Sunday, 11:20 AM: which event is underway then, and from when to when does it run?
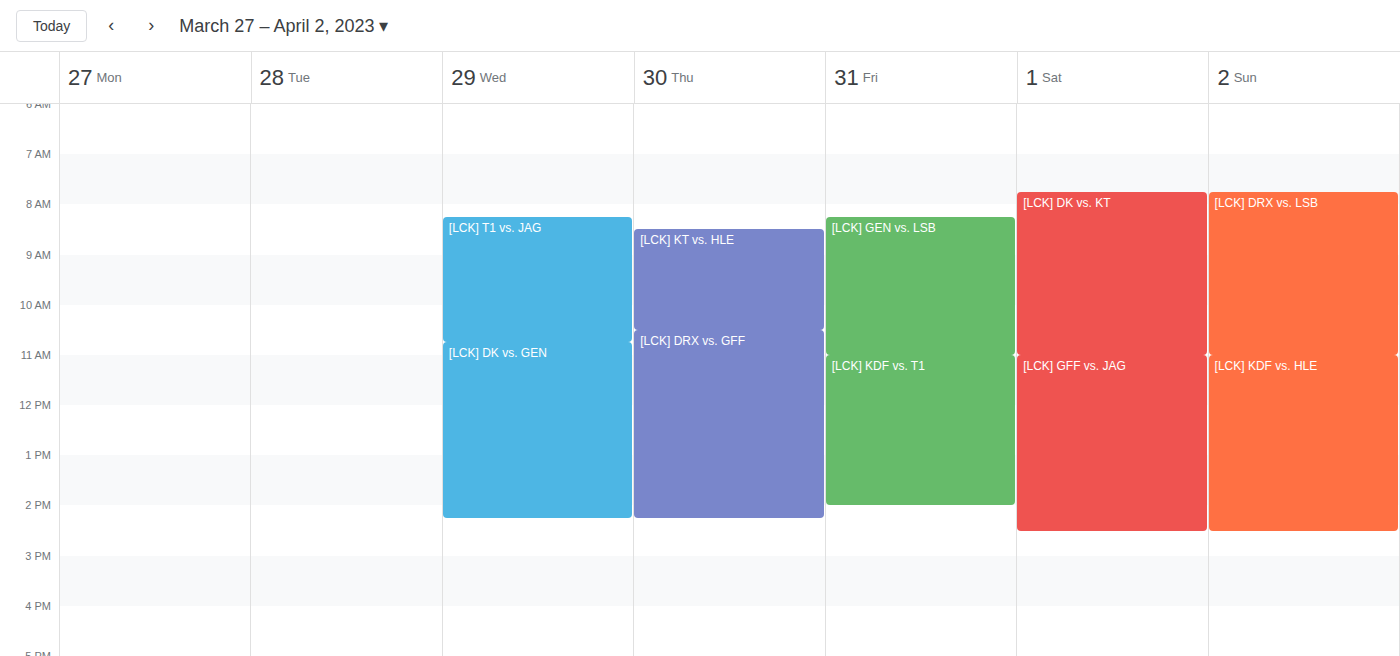
"[LCK] KDF vs. HLE", 11:00 AM to 2:30 PM